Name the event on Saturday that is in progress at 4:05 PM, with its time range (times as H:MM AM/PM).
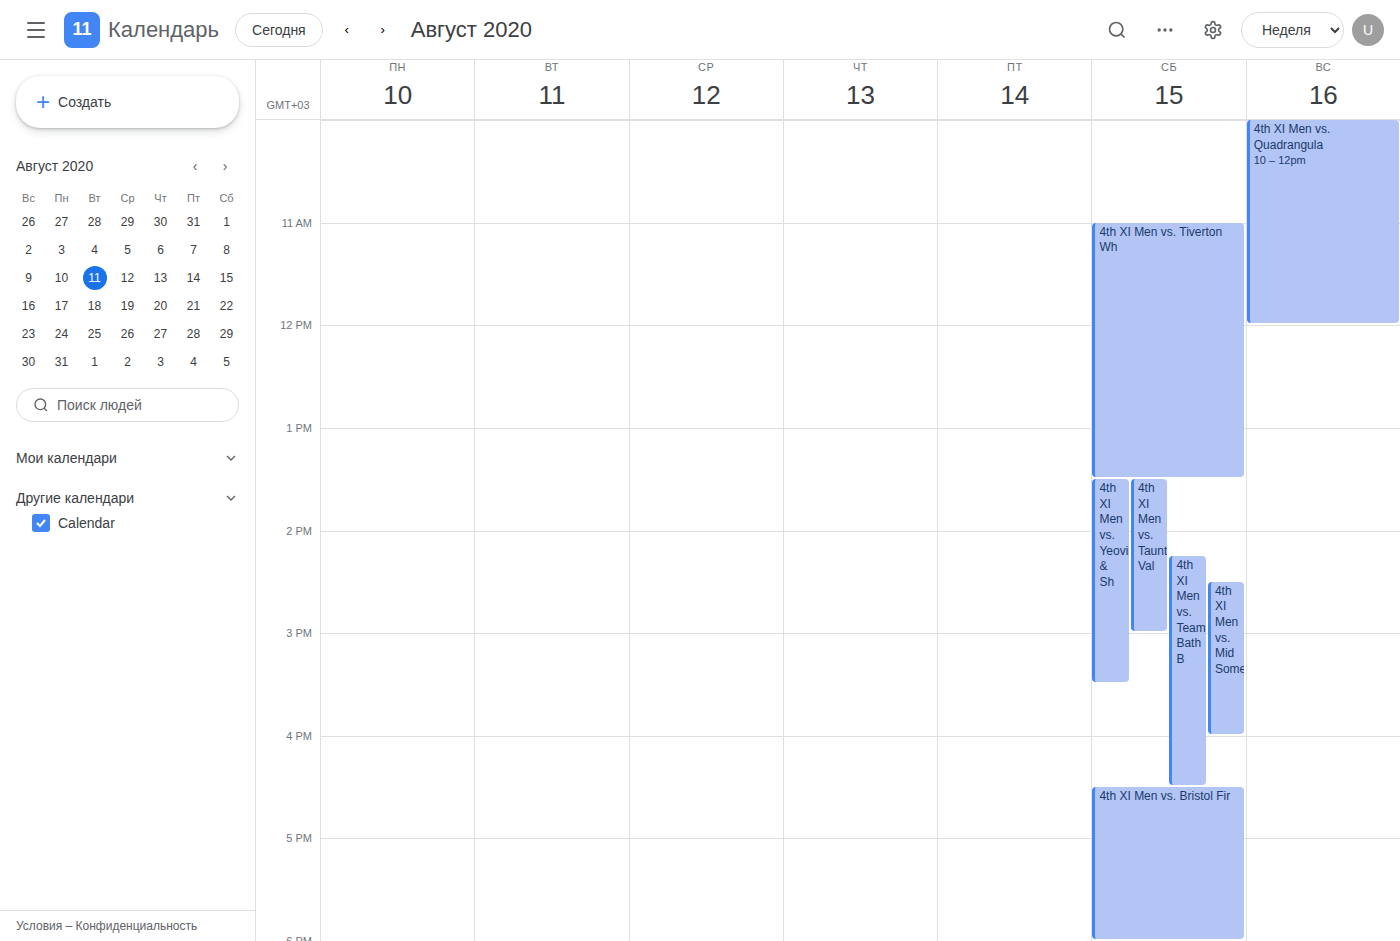
"4th XI Men vs. Team Bath B", 2:15 PM to 4:30 PM